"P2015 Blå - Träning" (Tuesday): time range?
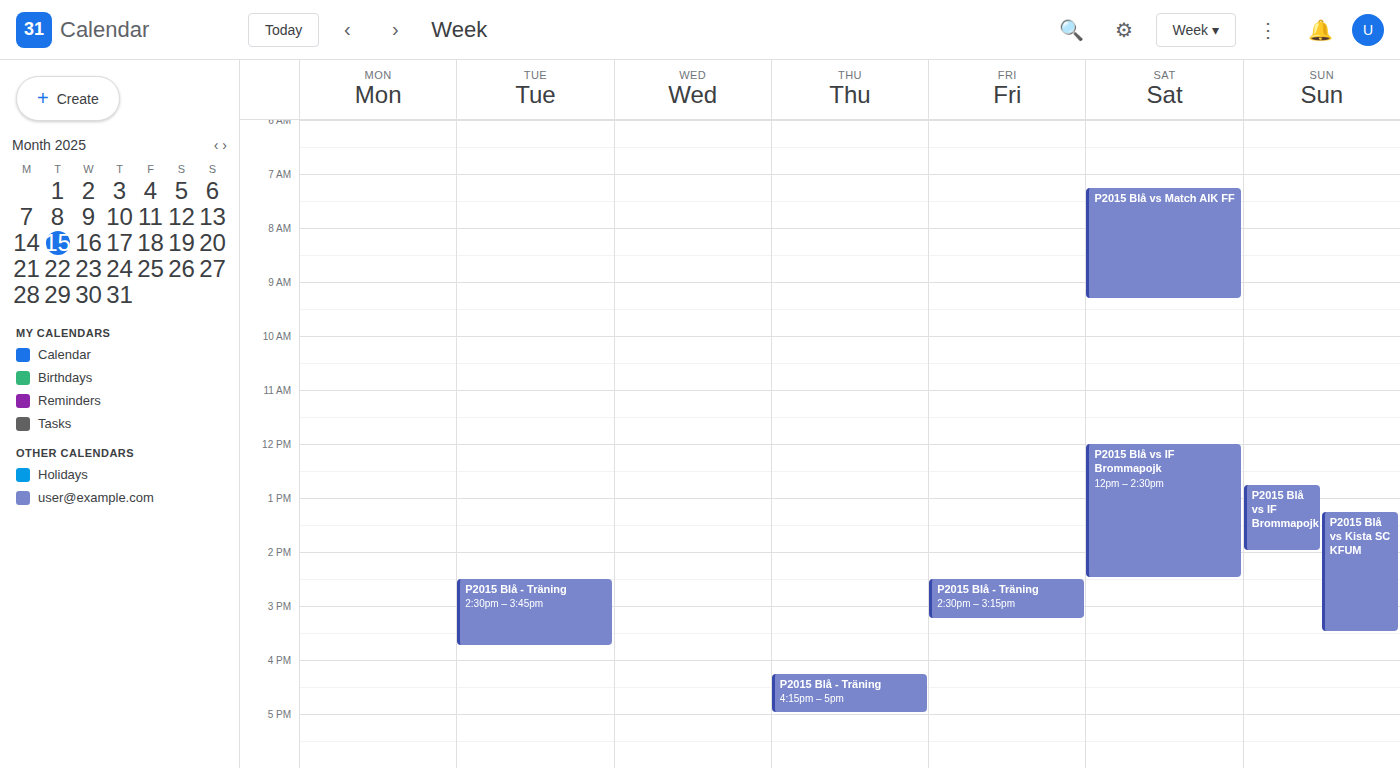
2:30 PM to 3:45 PM